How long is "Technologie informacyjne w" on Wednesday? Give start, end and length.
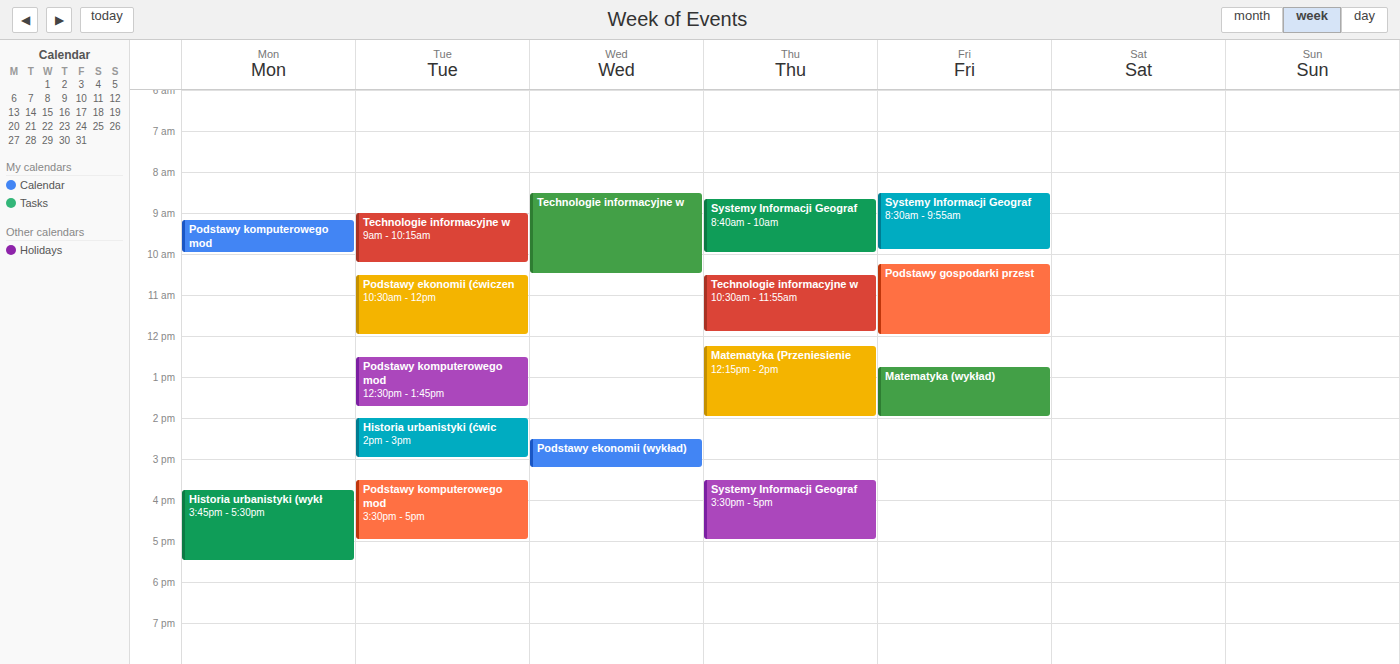
8:30 AM to 10:30 AM, 2 hours